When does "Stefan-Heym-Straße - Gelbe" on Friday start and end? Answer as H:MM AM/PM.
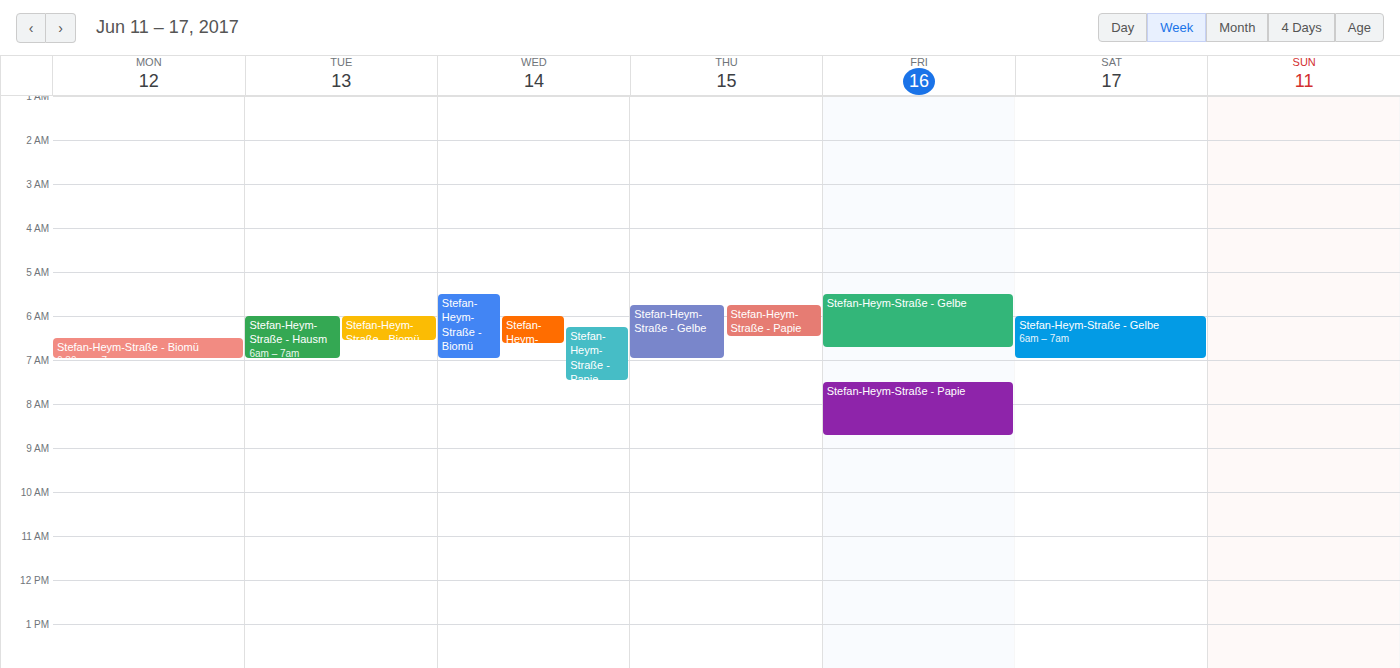
5:30 AM to 6:45 AM